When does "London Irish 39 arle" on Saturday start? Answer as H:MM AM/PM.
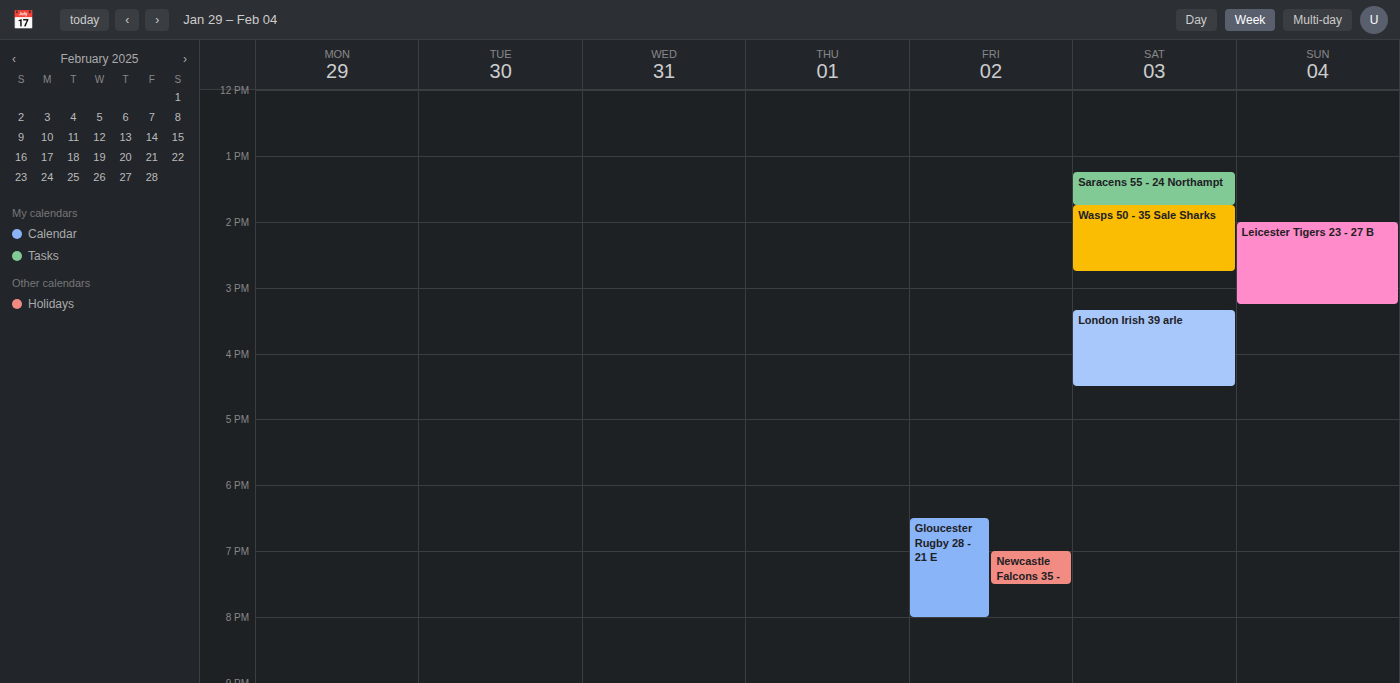
3:20 PM